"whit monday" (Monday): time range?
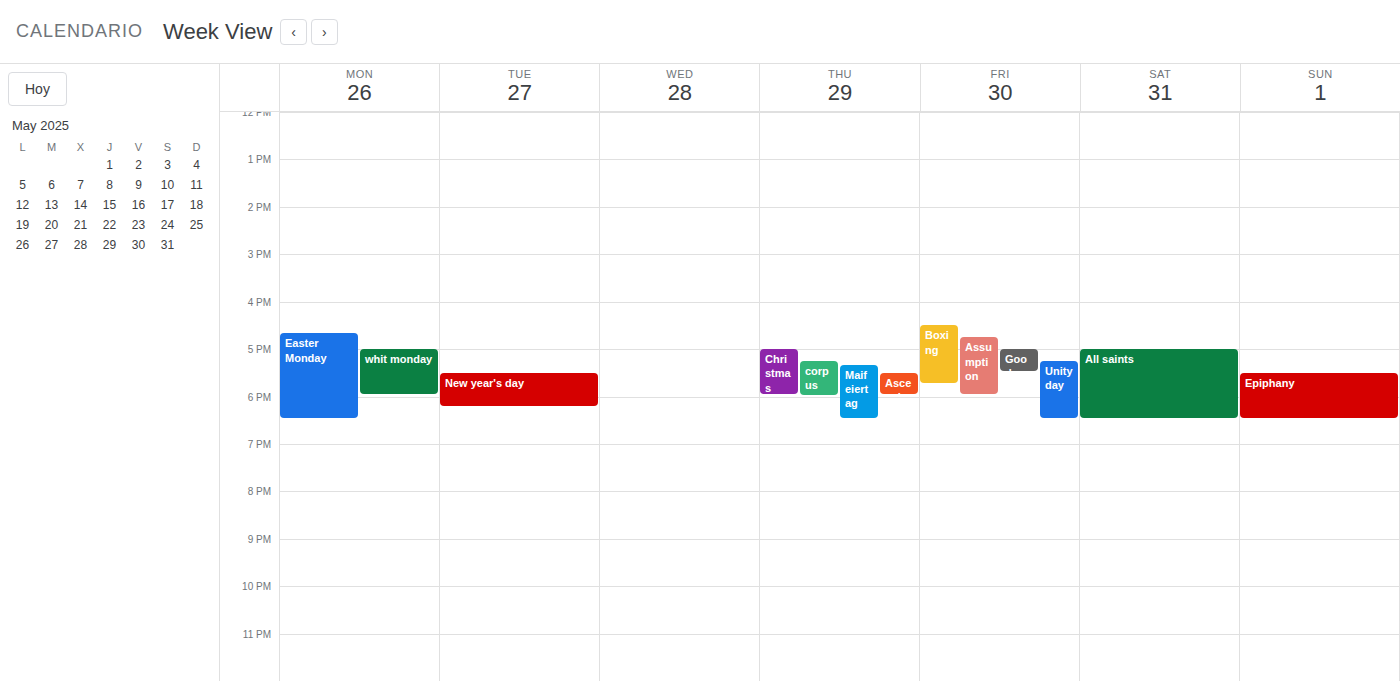
5:00 PM to 6:00 PM